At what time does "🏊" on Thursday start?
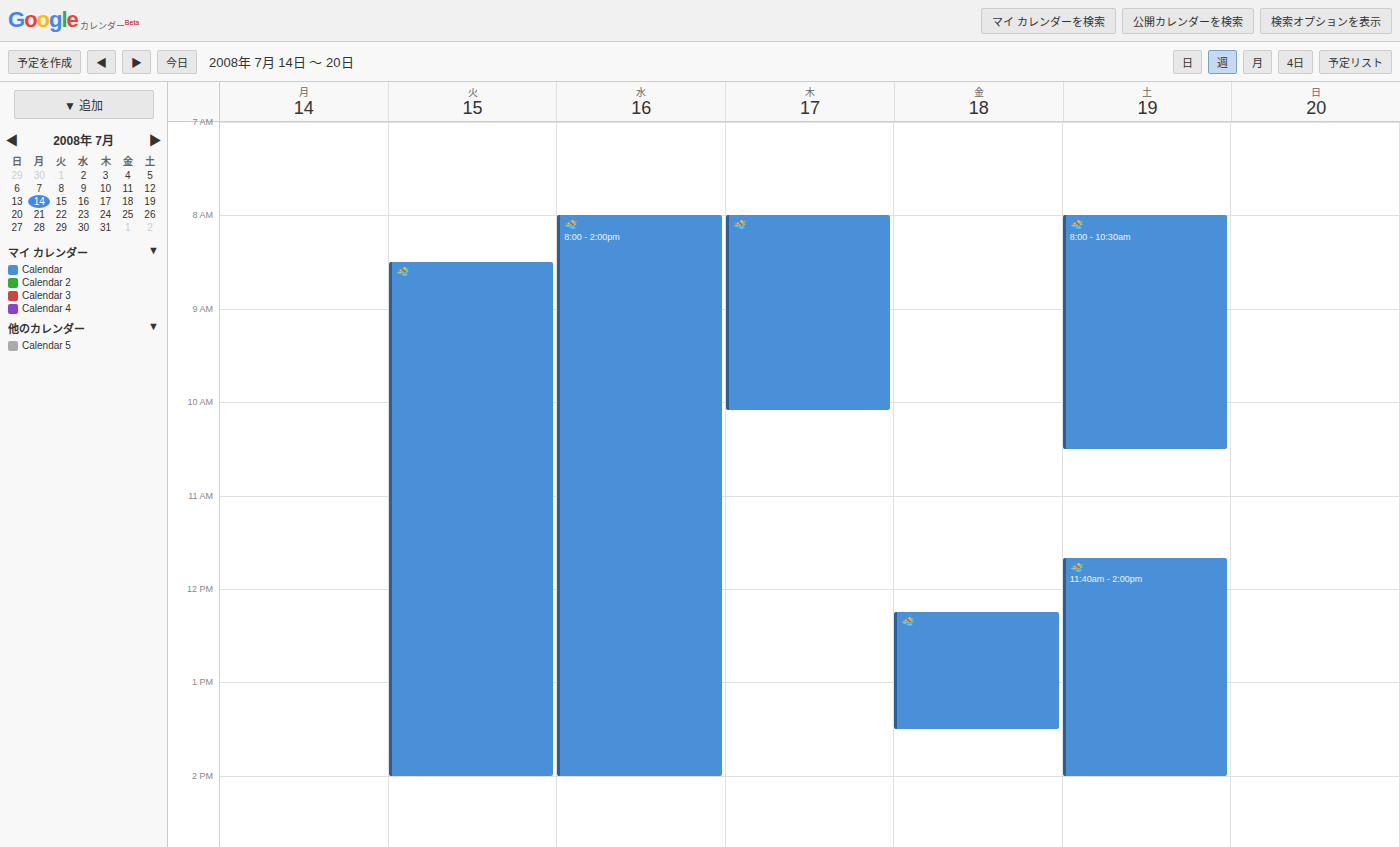
8:00 AM